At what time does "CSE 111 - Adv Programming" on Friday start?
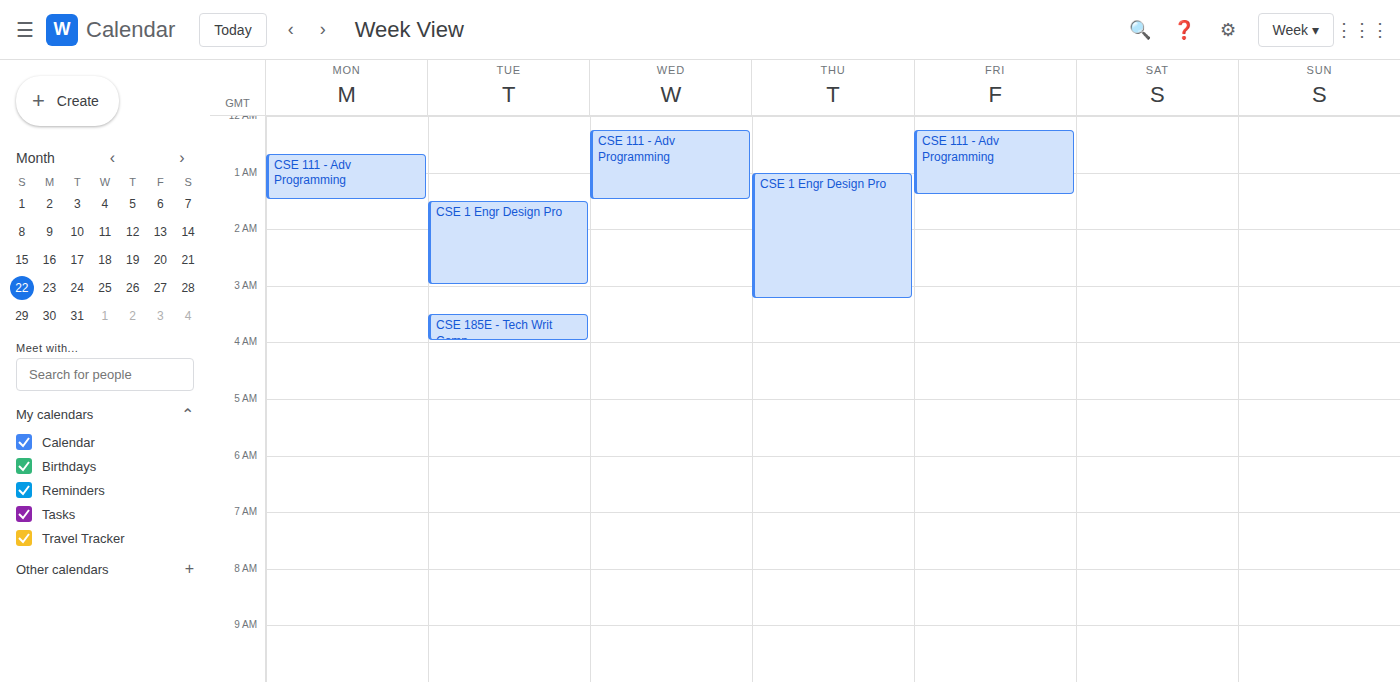
12:15 AM